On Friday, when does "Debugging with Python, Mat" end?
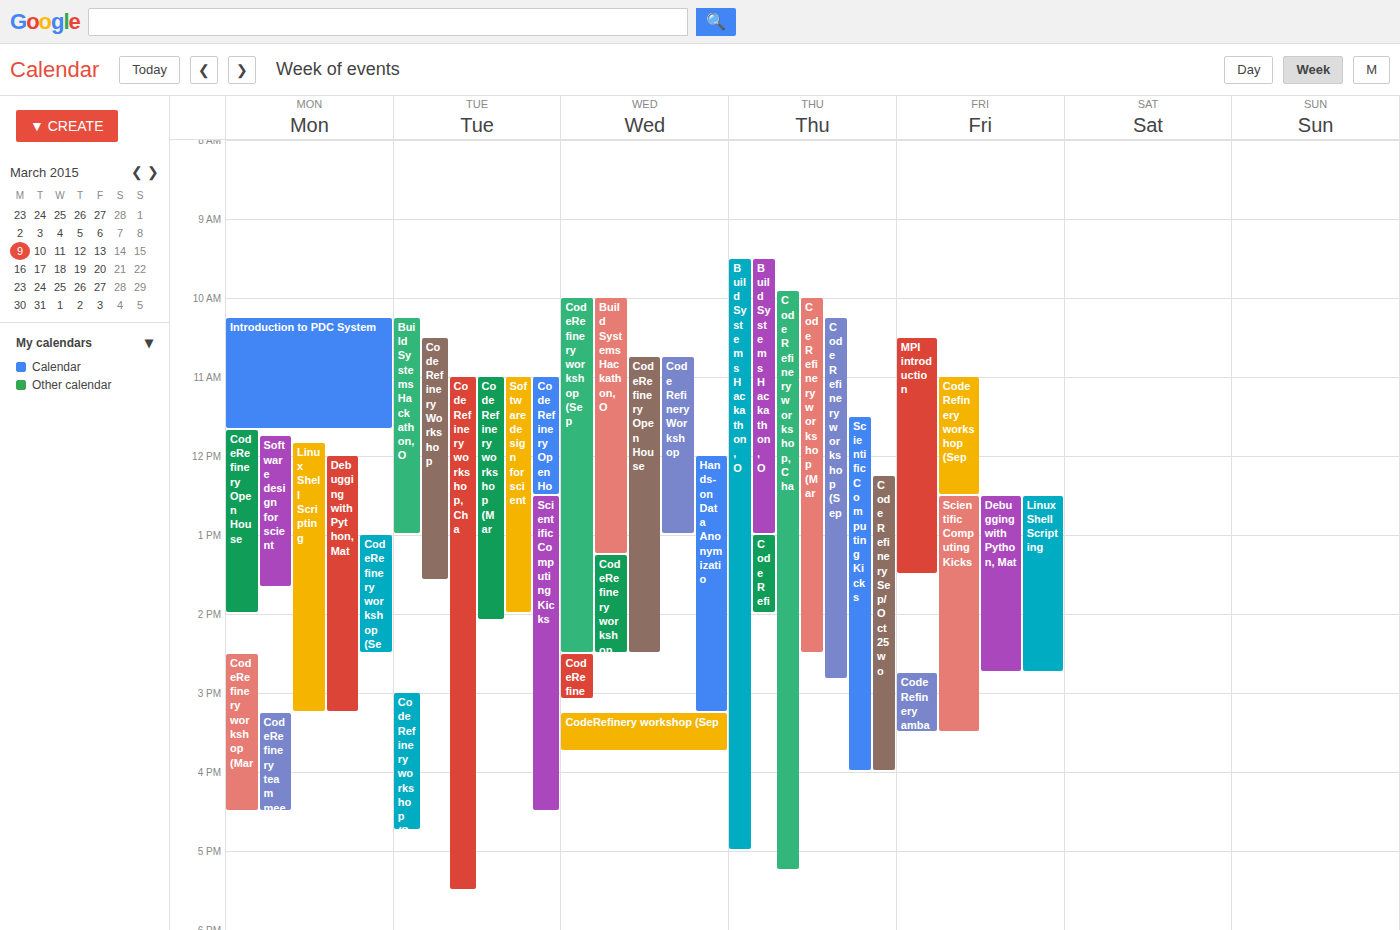
2:45 PM